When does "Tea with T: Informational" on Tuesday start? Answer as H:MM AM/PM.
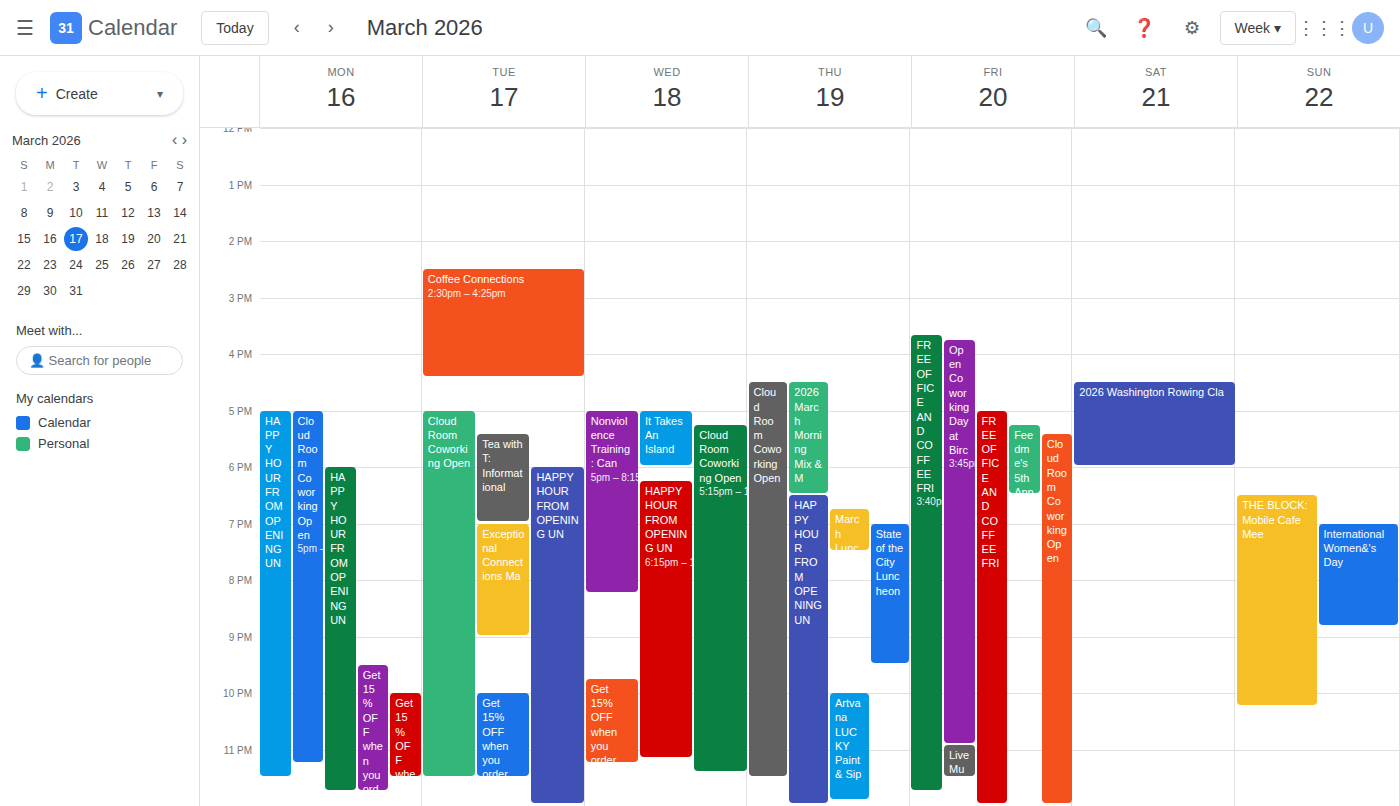
5:25 PM